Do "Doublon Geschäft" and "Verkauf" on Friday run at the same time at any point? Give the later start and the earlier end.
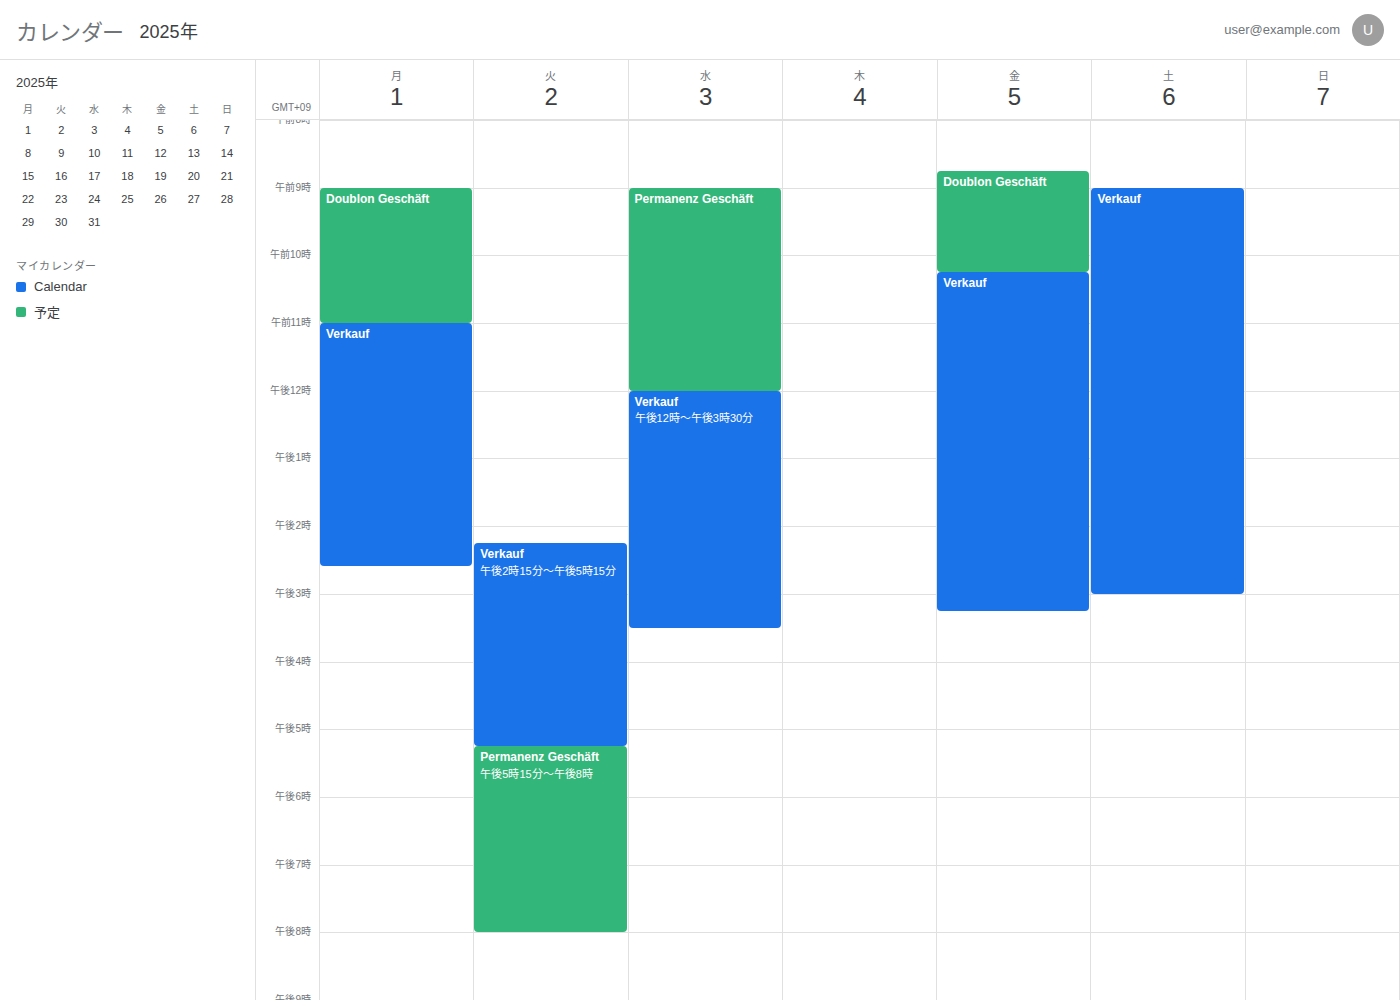
"Doublon Geschäft" ends at 10:15 AM, exactly when "Verkauf" starts -- they touch but do not overlap.